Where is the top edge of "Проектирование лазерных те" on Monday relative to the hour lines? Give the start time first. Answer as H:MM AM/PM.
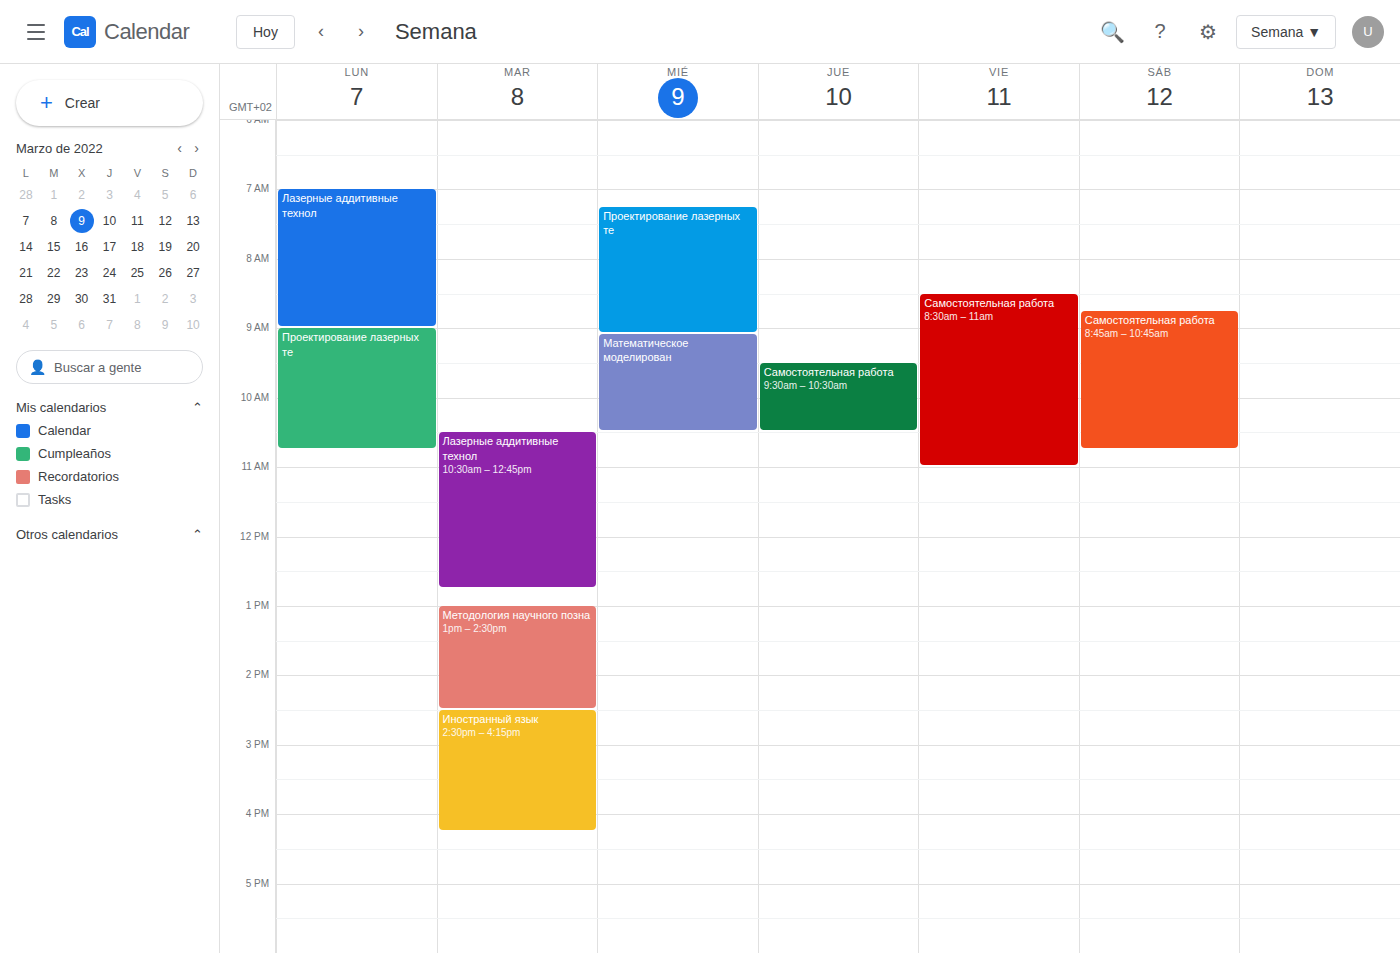
9:00 AM -- exactly on the 9 AM line.